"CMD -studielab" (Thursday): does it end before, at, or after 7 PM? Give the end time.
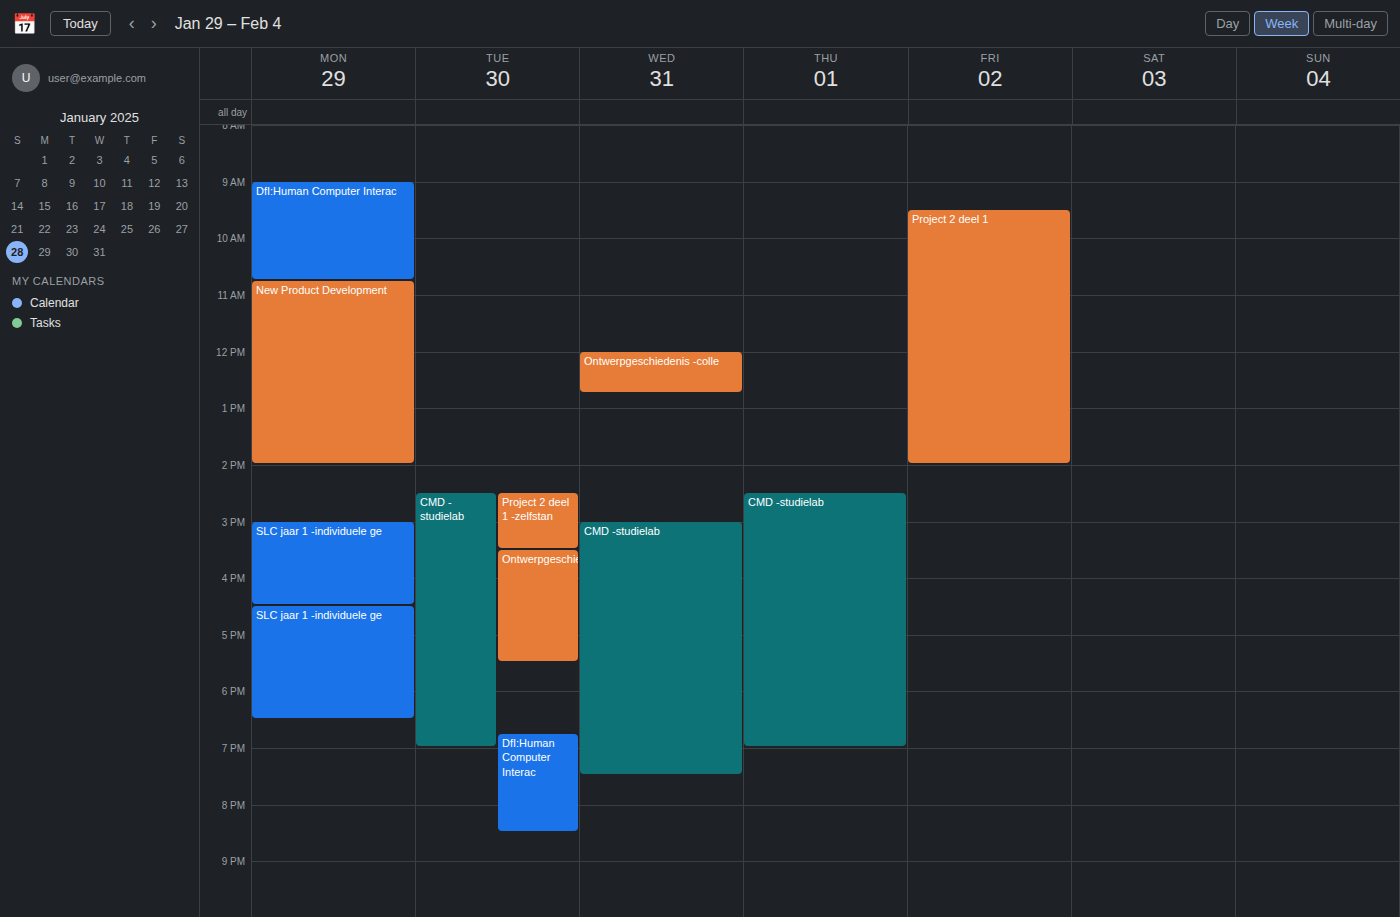
7:00 PM -- exactly at 7 PM, on the 7 PM line.